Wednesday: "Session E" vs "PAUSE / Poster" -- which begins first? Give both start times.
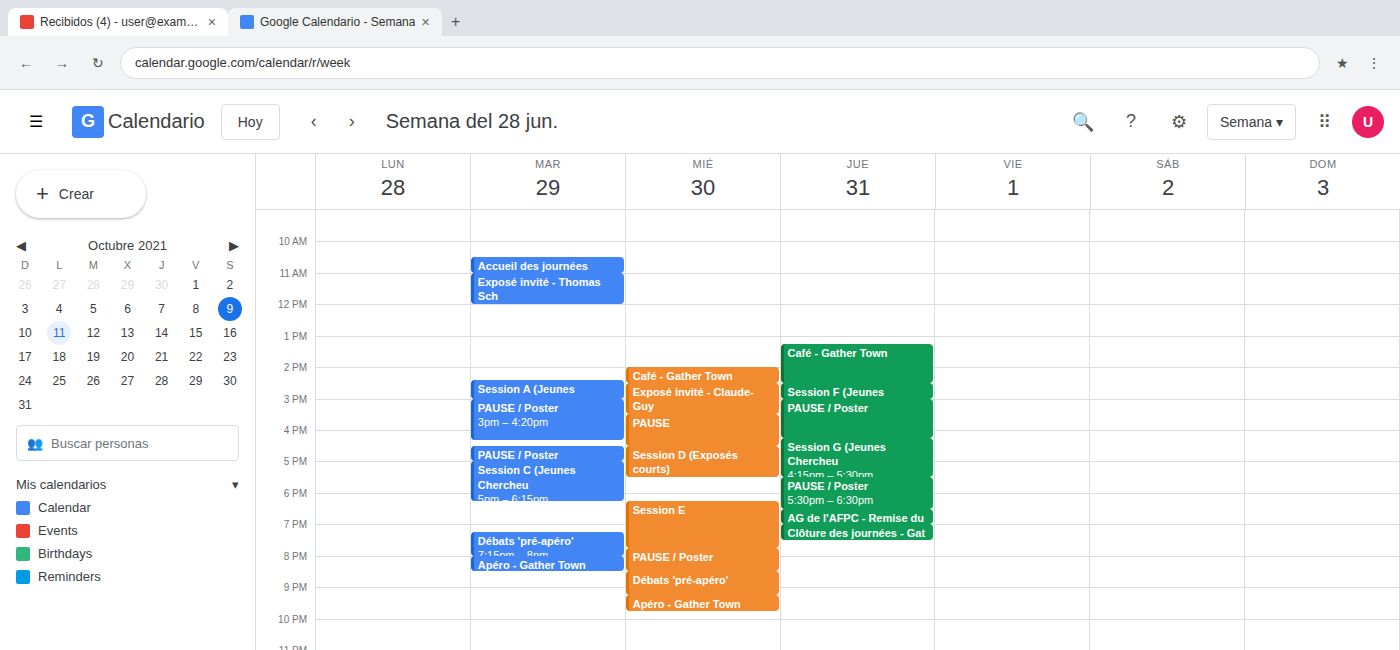
"Session E" 6:15 PM; "PAUSE / Poster" 7:45 PM.